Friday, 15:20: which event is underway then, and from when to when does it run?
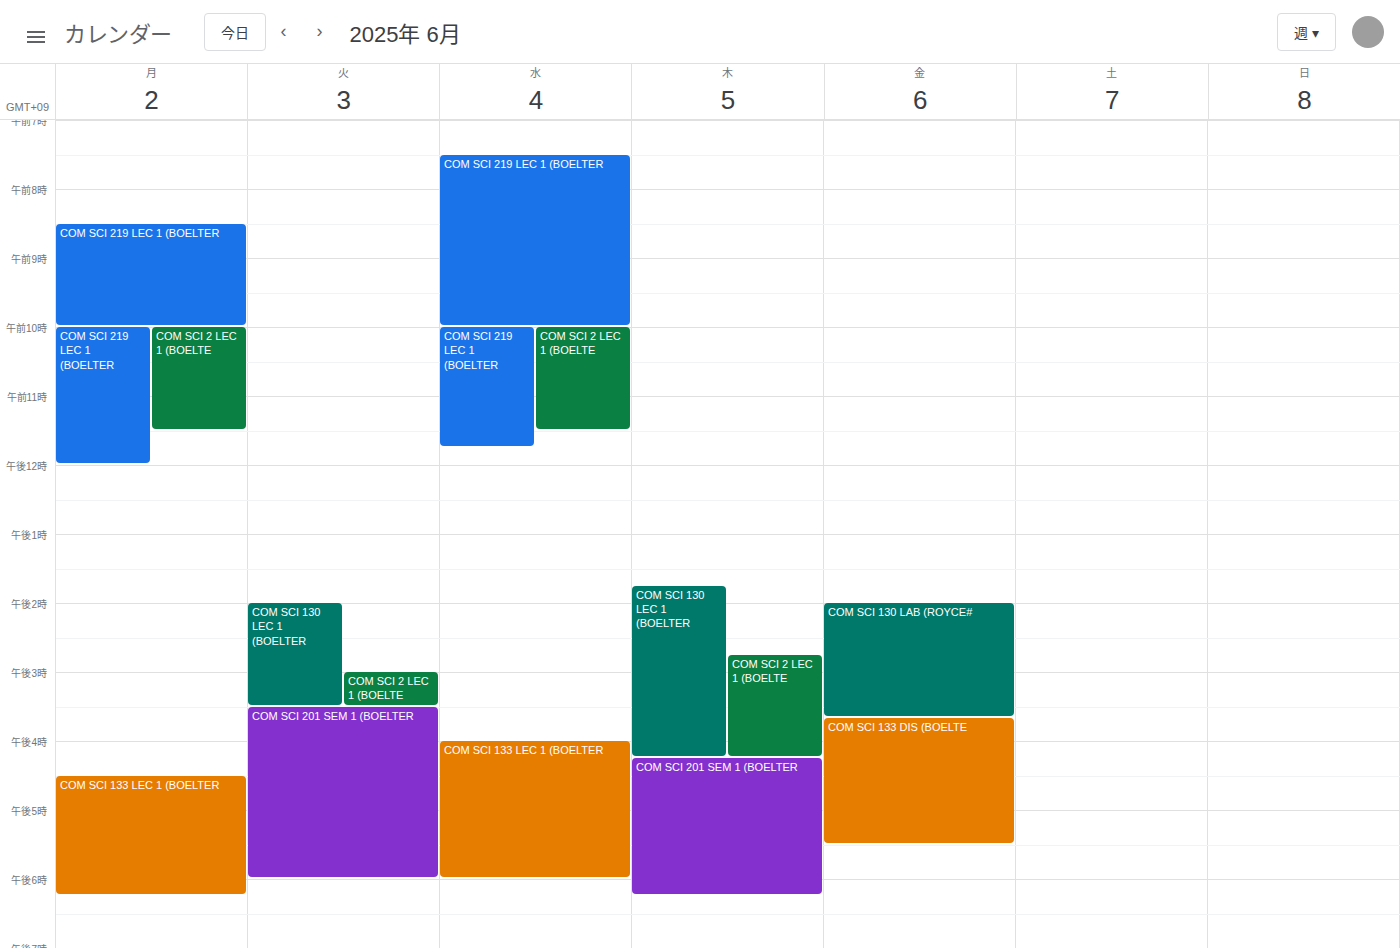
"COM SCI 130 LAB (ROYCE#", 14:00 to 15:40